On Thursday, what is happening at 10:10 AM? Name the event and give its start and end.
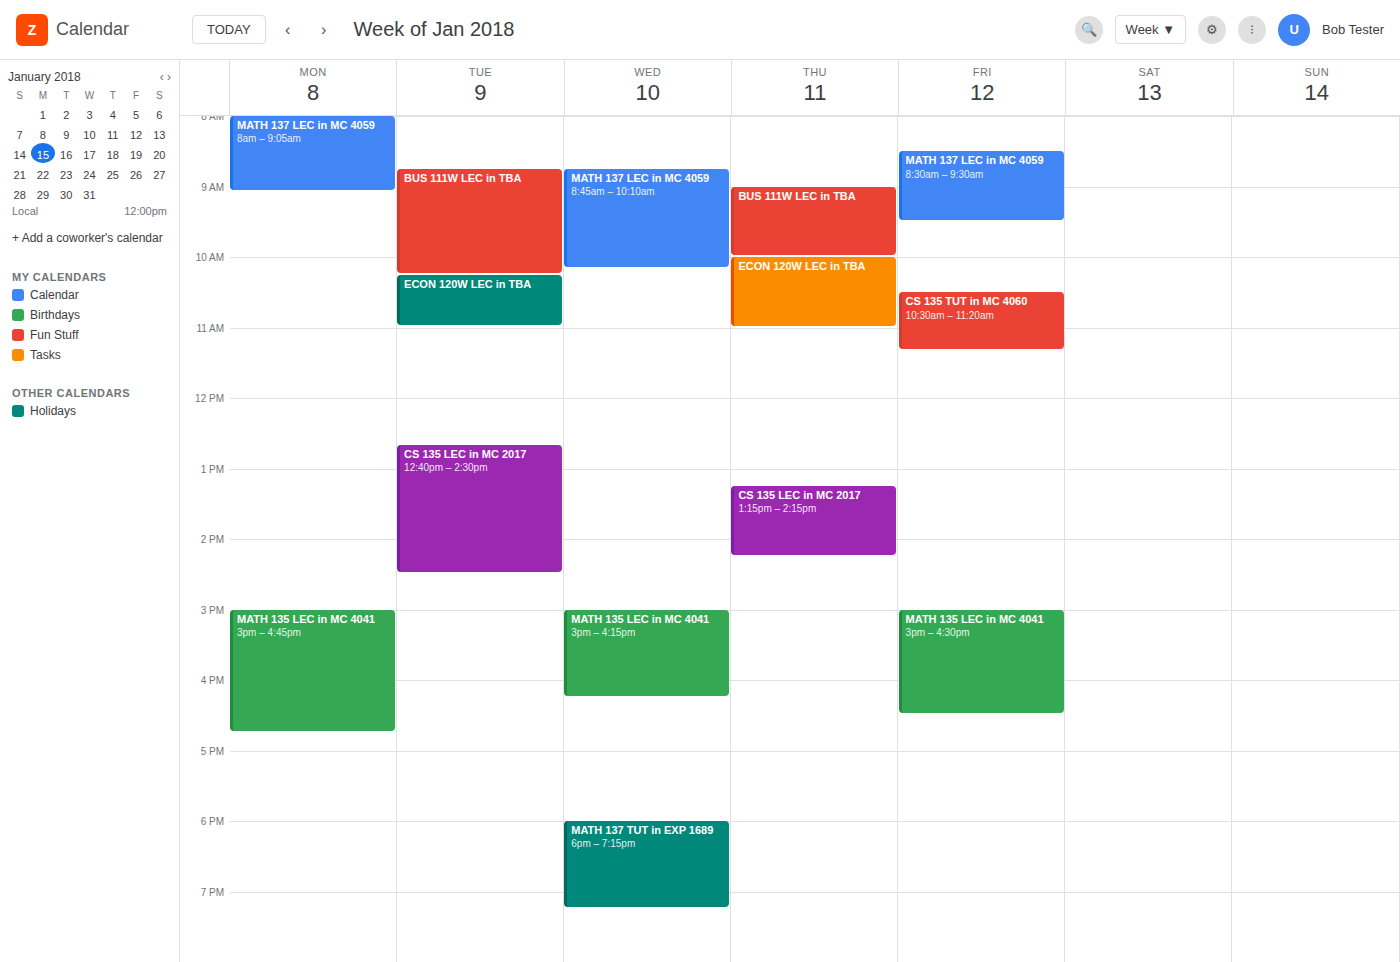
"ECON 120W LEC in TBA", 10:00 AM to 11:00 AM